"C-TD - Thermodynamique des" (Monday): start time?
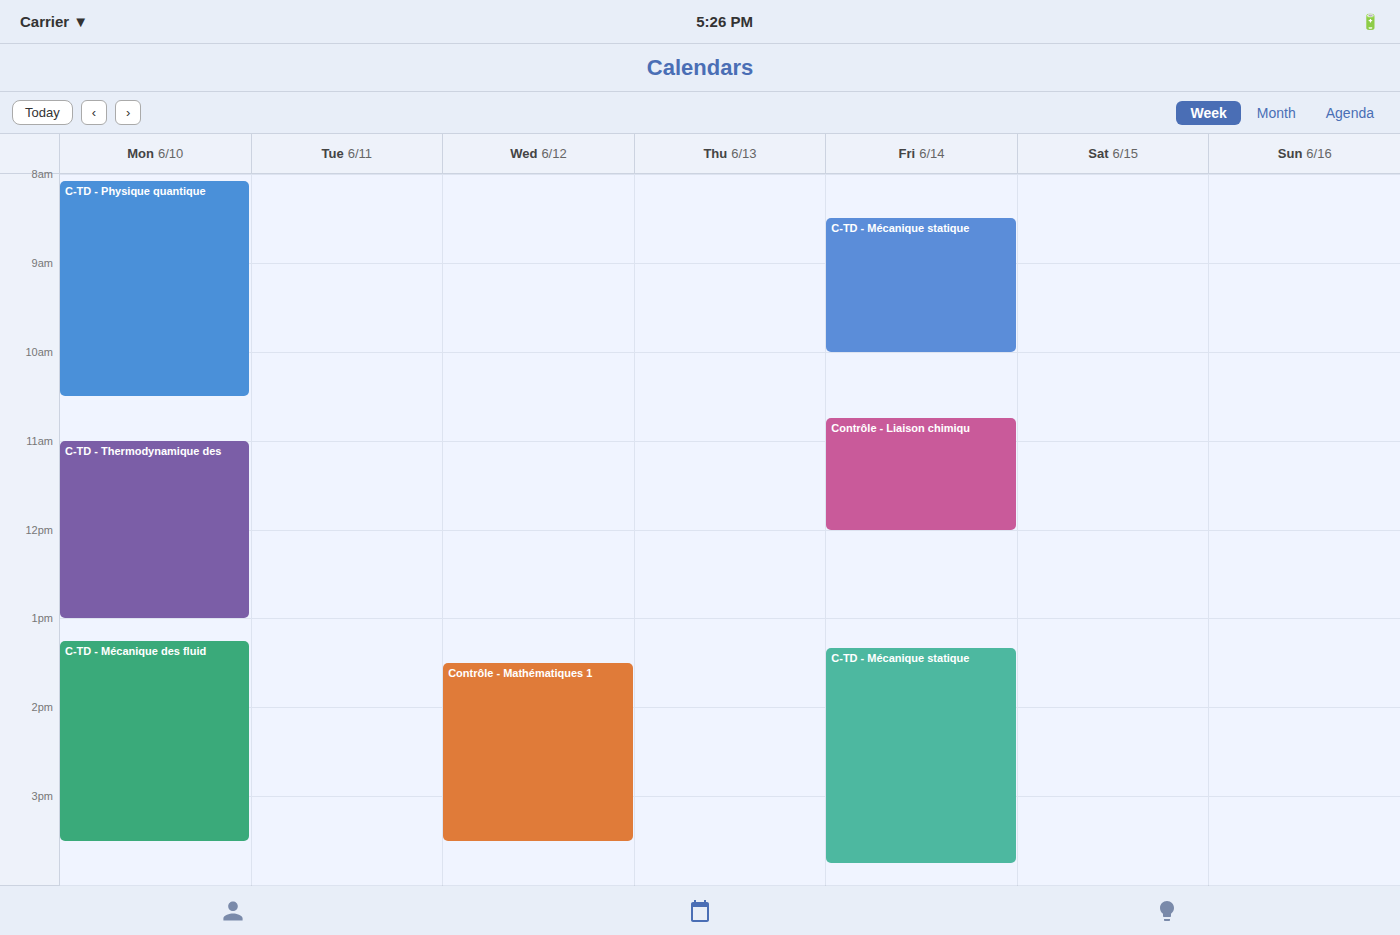
11:00 AM